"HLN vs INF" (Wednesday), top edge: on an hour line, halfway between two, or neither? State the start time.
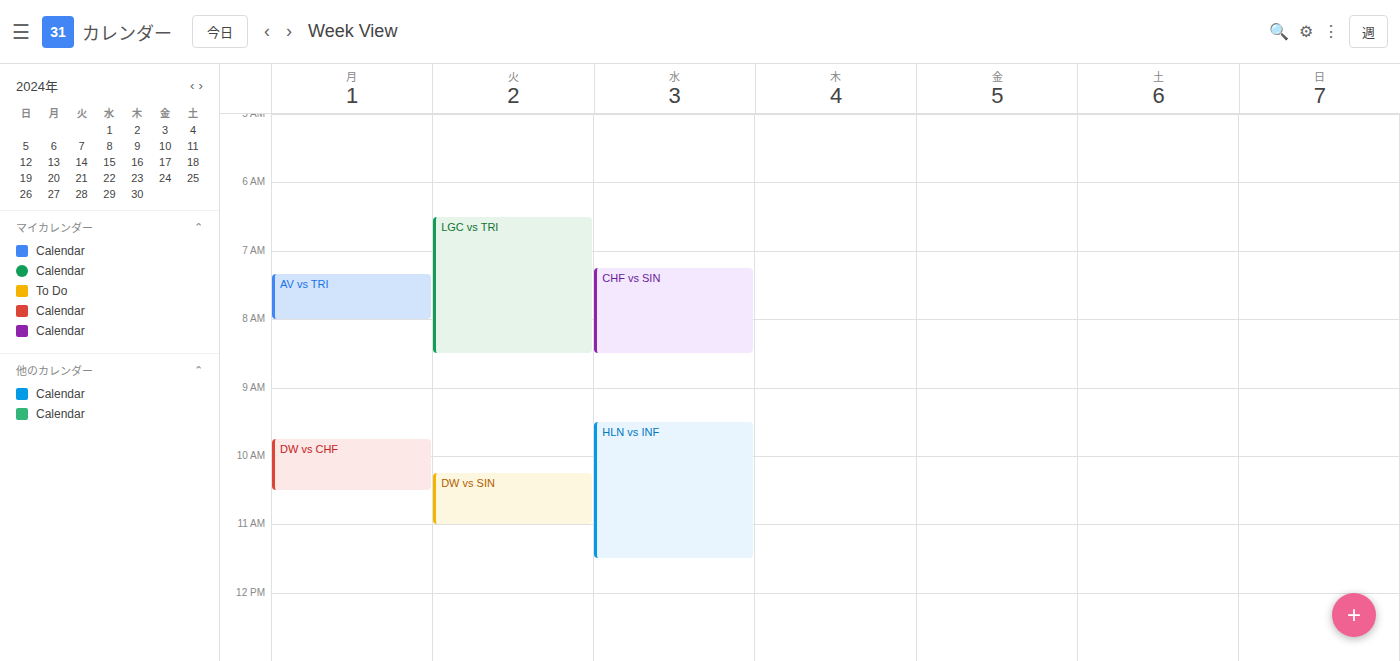
9:30 AM -- halfway between the 9 AM and 10 AM lines.